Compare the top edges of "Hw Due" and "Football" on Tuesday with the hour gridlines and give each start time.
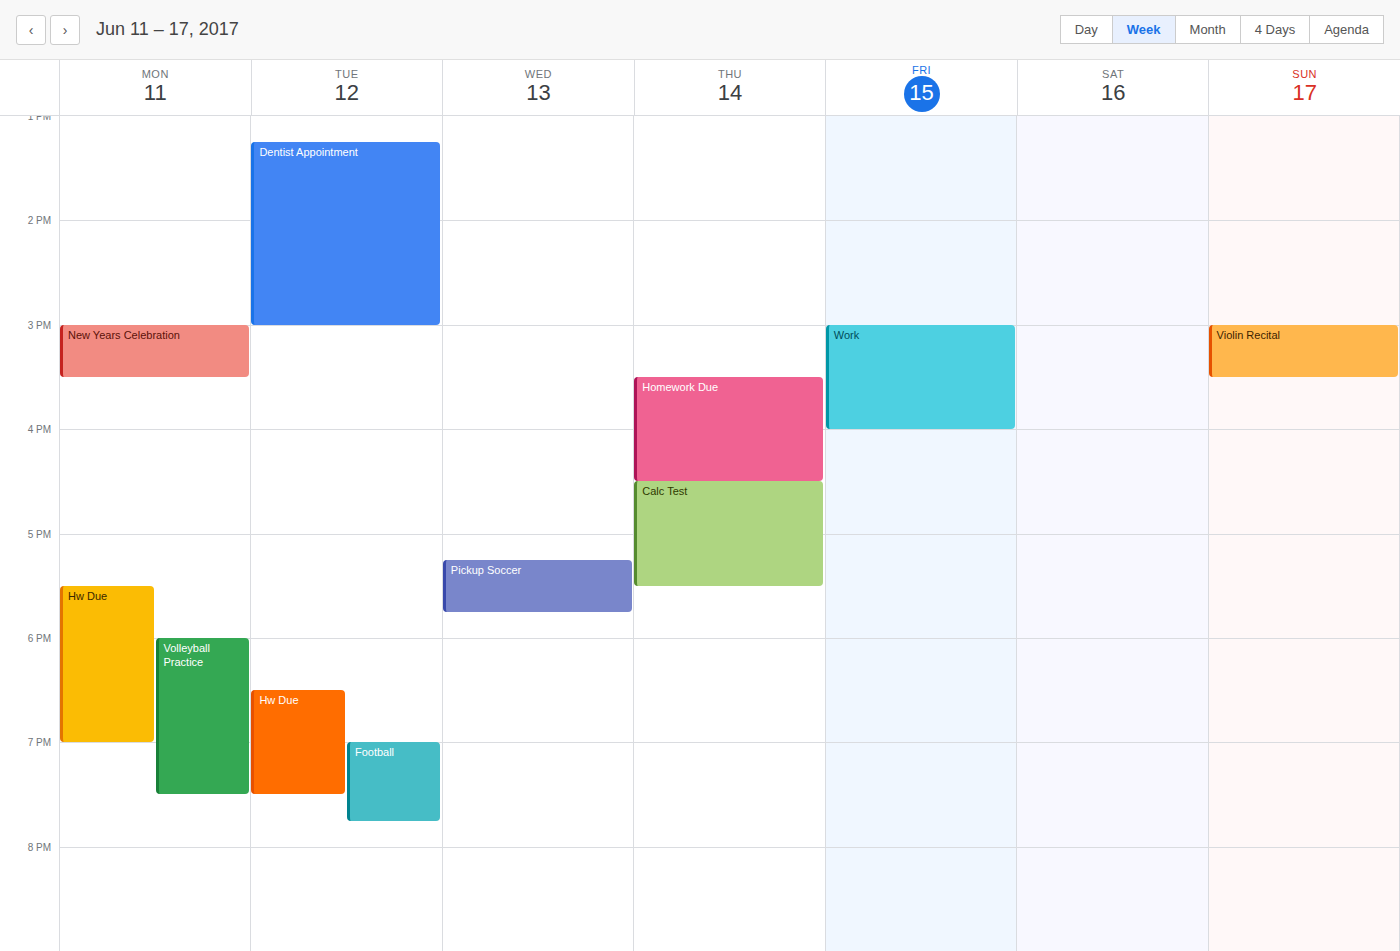
"Hw Due": 6:30 PM, halfway between the 6 PM and 7 PM lines. "Football": 7:00 PM, exactly on the 7 PM line.